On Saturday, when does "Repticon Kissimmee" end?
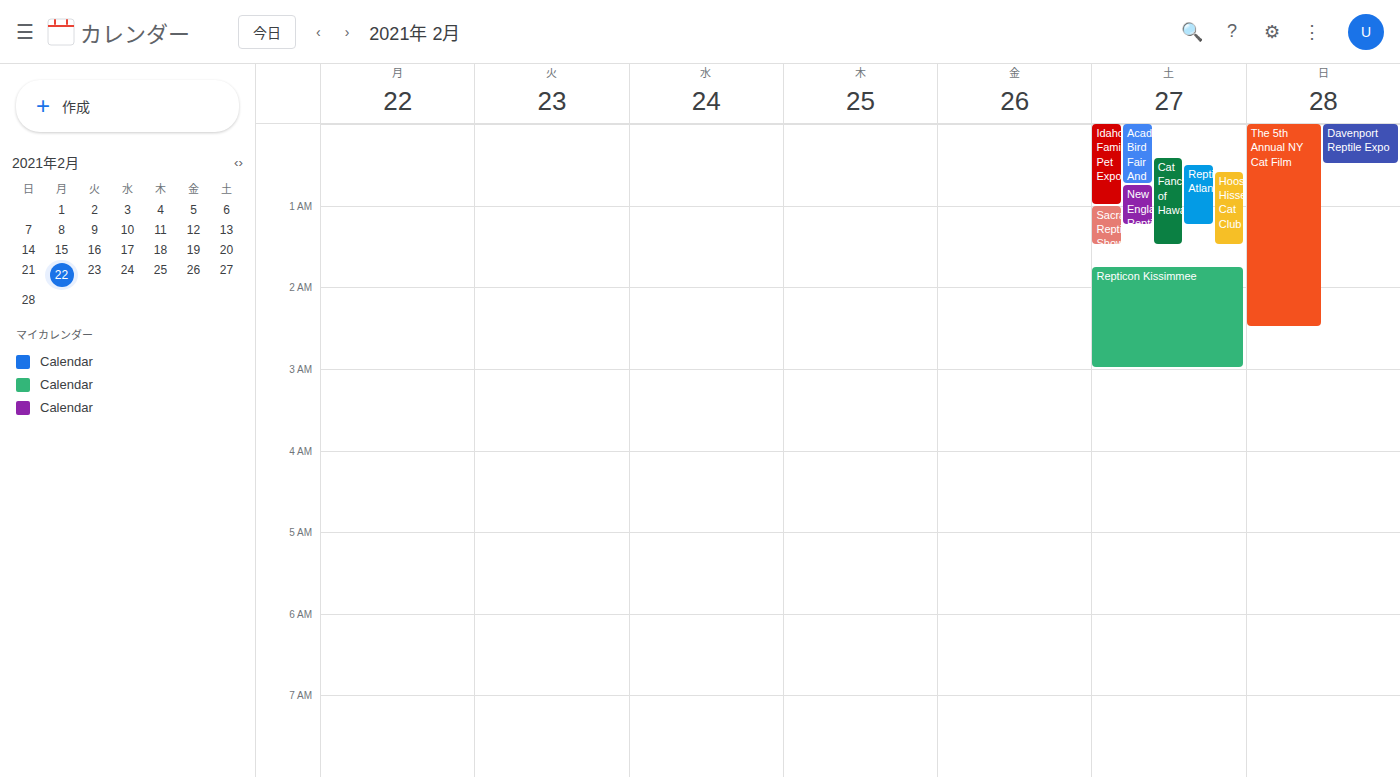
3:00 AM